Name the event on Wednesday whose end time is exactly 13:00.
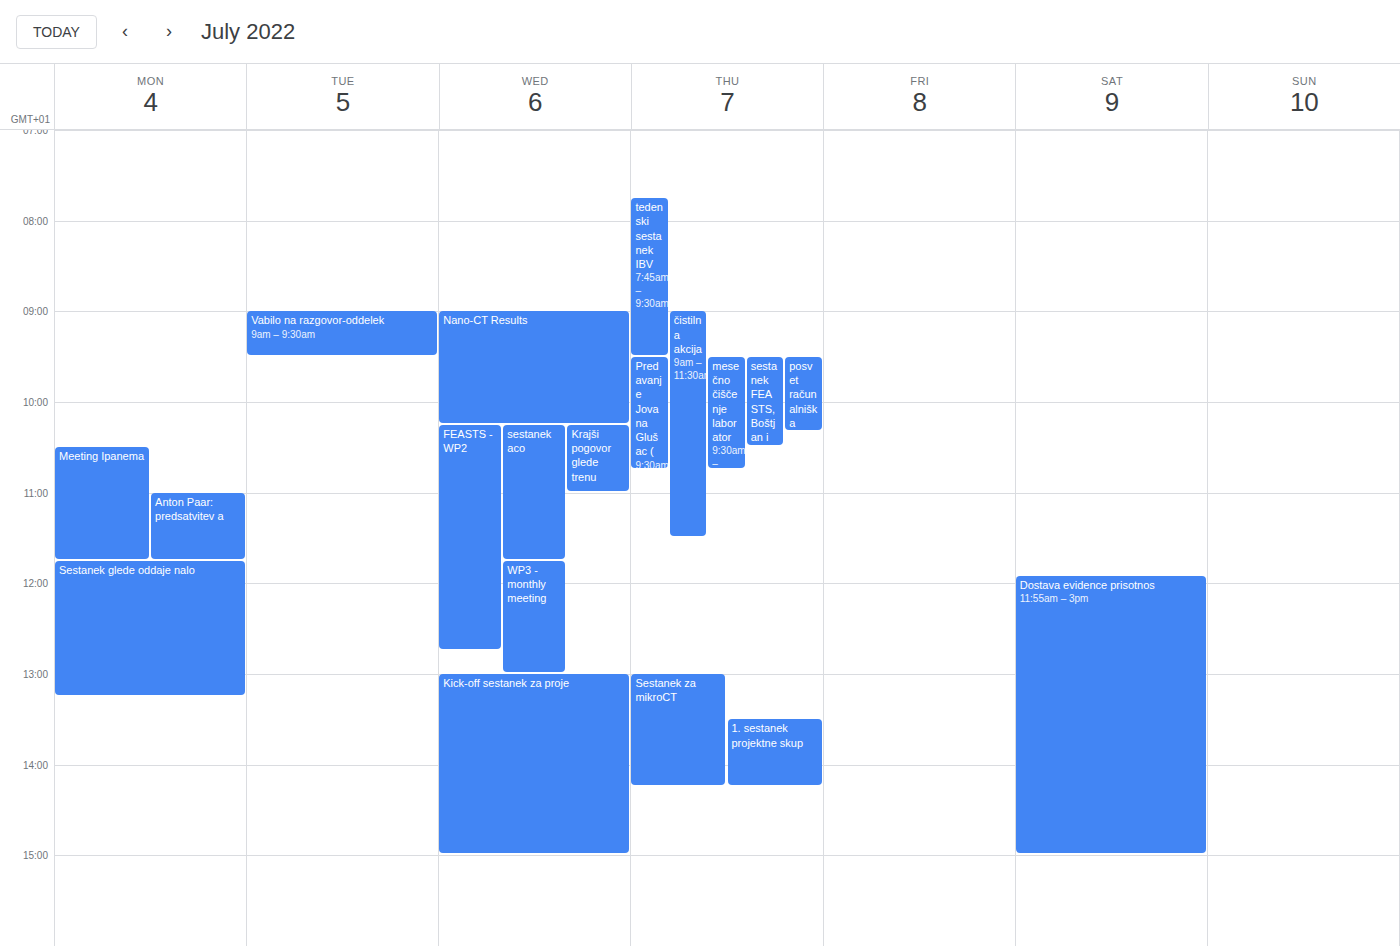
"WP3 - monthly meeting"